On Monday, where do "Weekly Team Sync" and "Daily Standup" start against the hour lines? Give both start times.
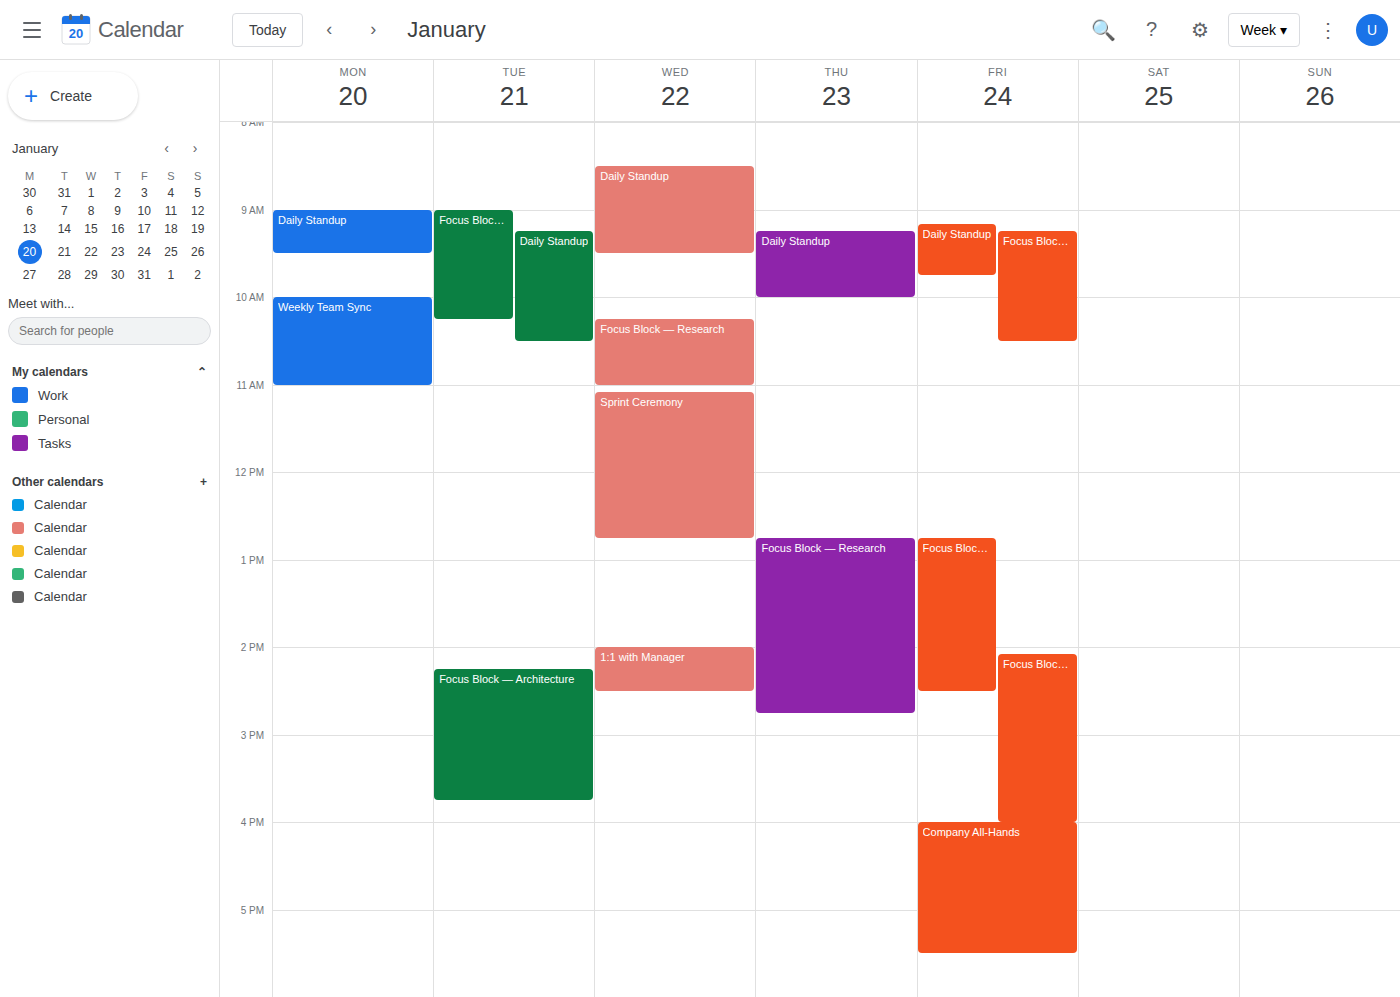
"Weekly Team Sync": 10:00 AM, exactly on the 10 AM line. "Daily Standup": 9:00 AM, exactly on the 9 AM line.